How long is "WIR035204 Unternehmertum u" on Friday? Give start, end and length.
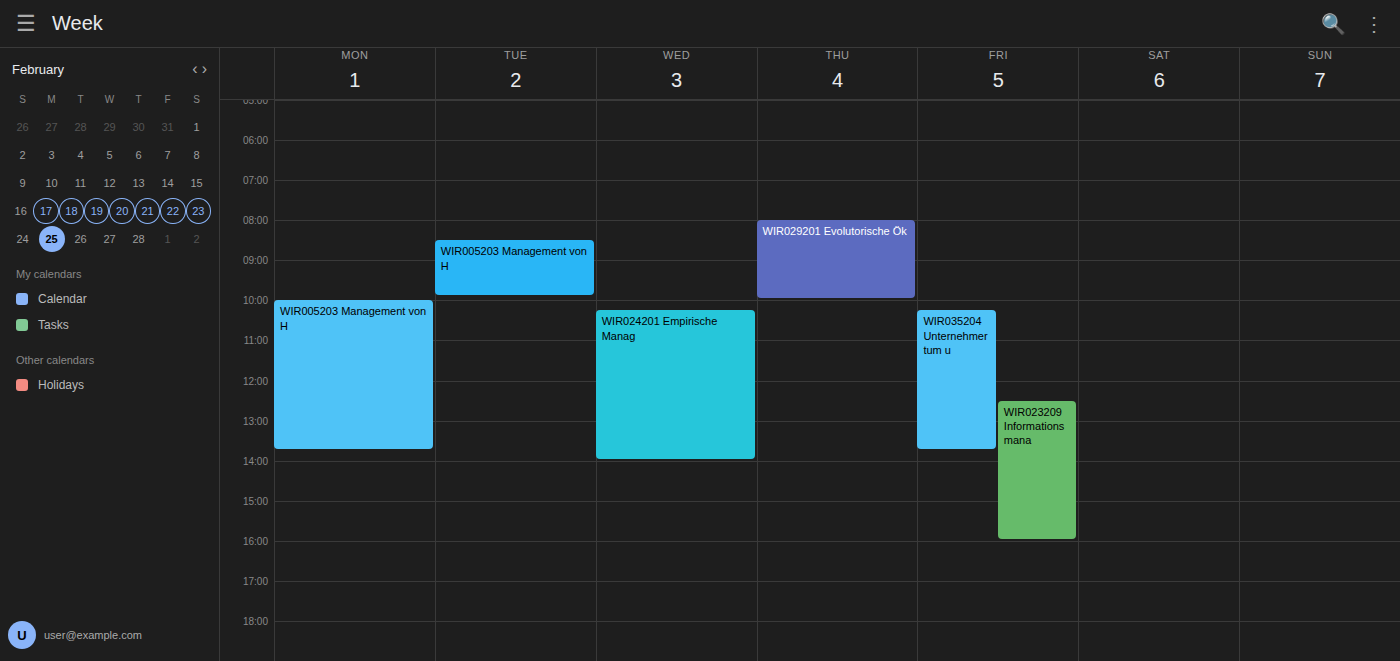
10:15 AM to 1:45 PM, 3 hours 30 minutes